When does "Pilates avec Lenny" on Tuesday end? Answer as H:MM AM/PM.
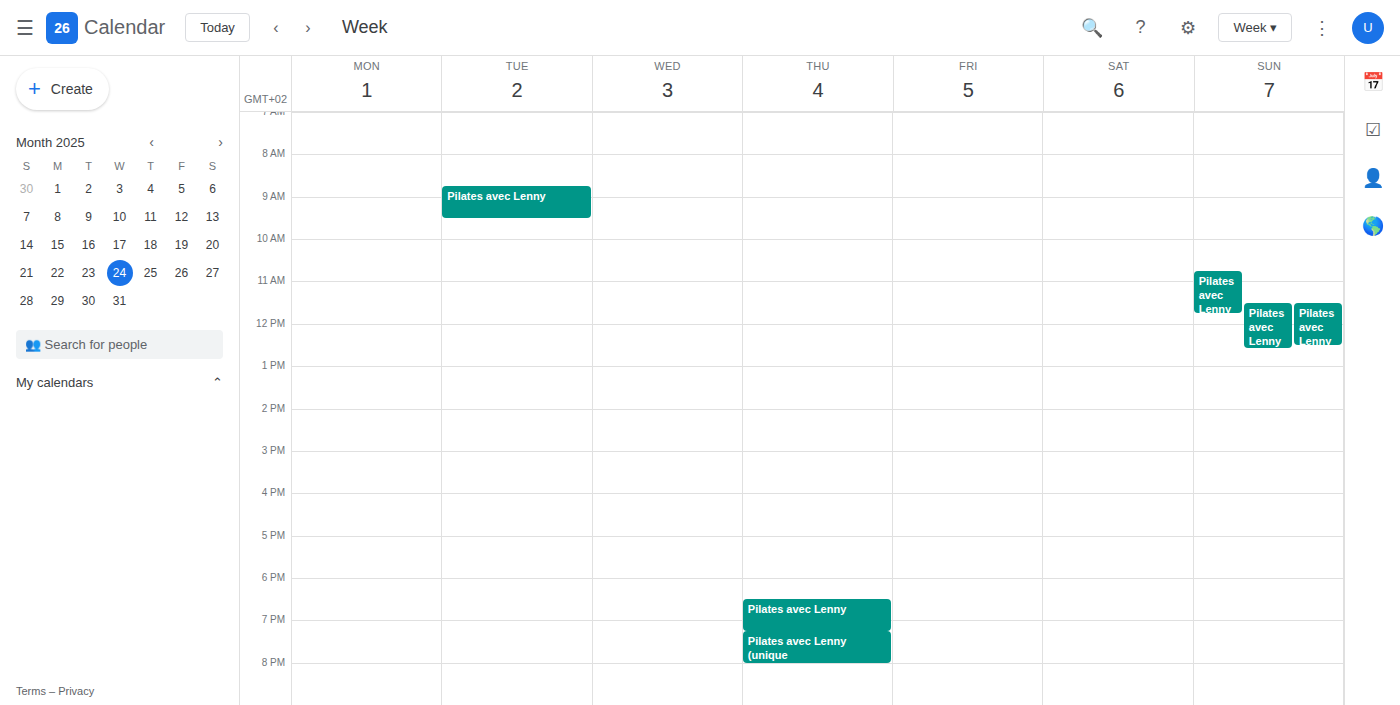
9:30 AM